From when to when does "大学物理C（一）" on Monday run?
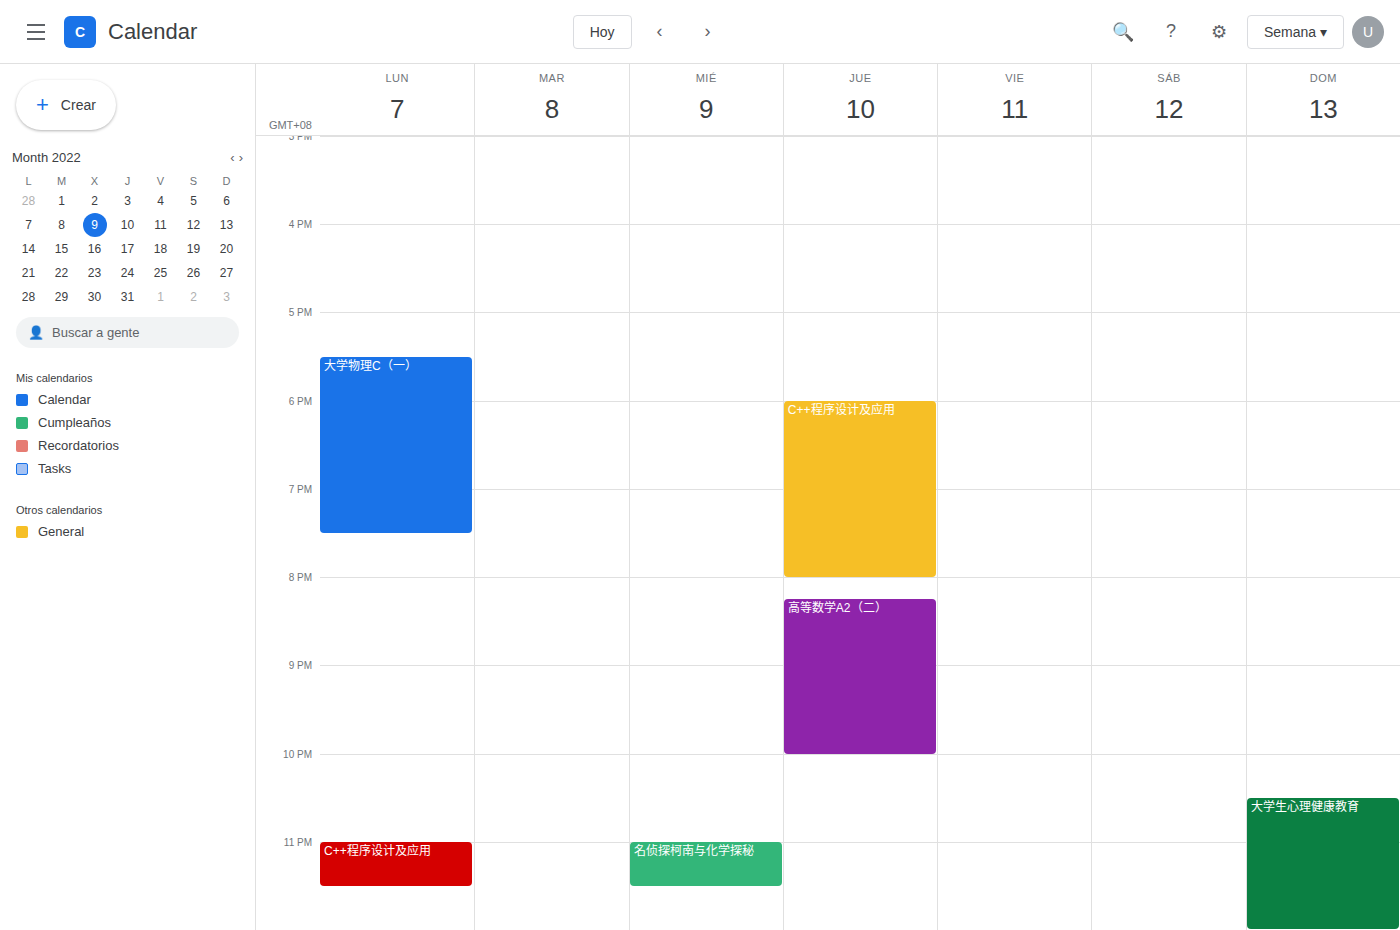
5:30 PM to 7:30 PM